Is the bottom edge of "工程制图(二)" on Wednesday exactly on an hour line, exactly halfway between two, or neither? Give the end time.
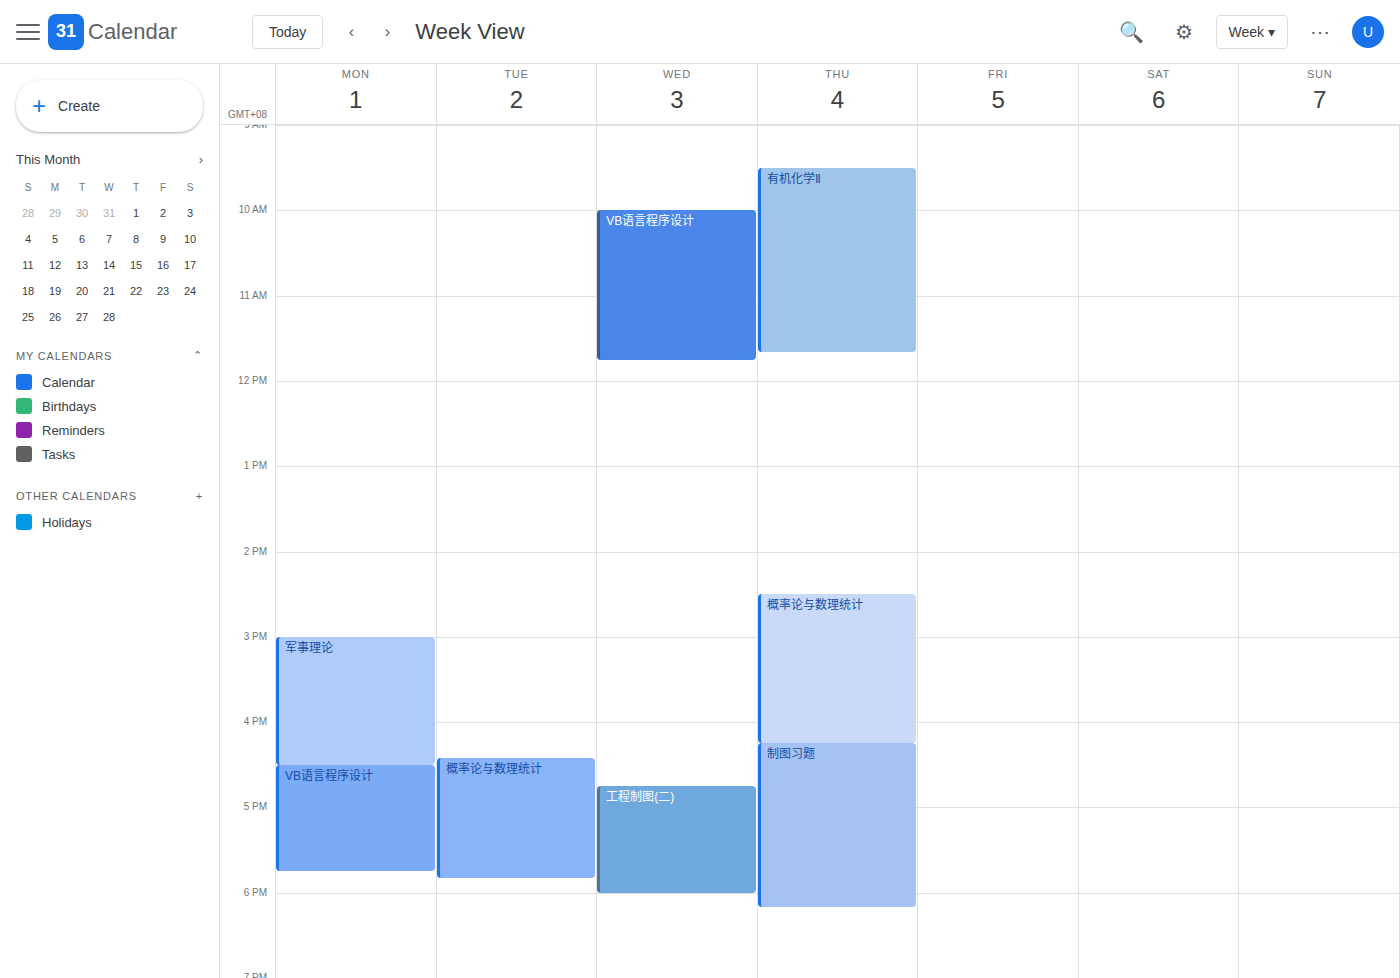
18:00 -- exactly on the 18:00 line.